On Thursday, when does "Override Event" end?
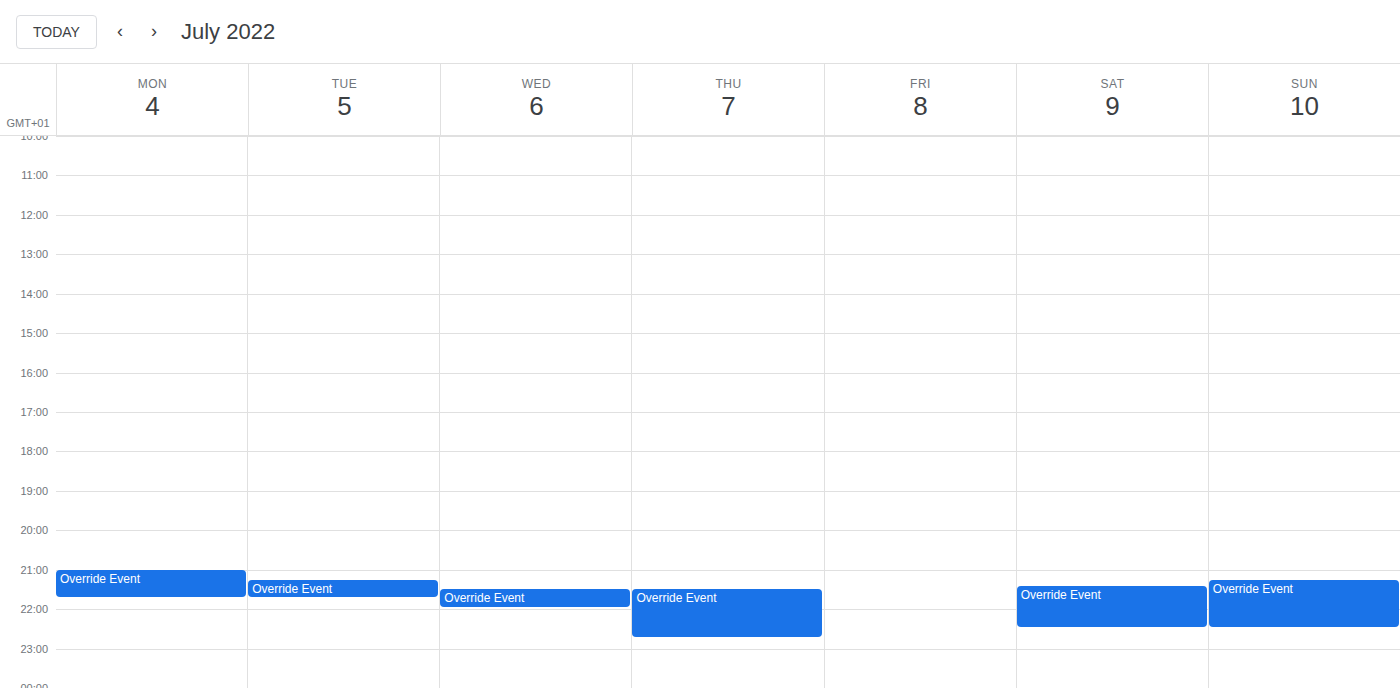
22:45